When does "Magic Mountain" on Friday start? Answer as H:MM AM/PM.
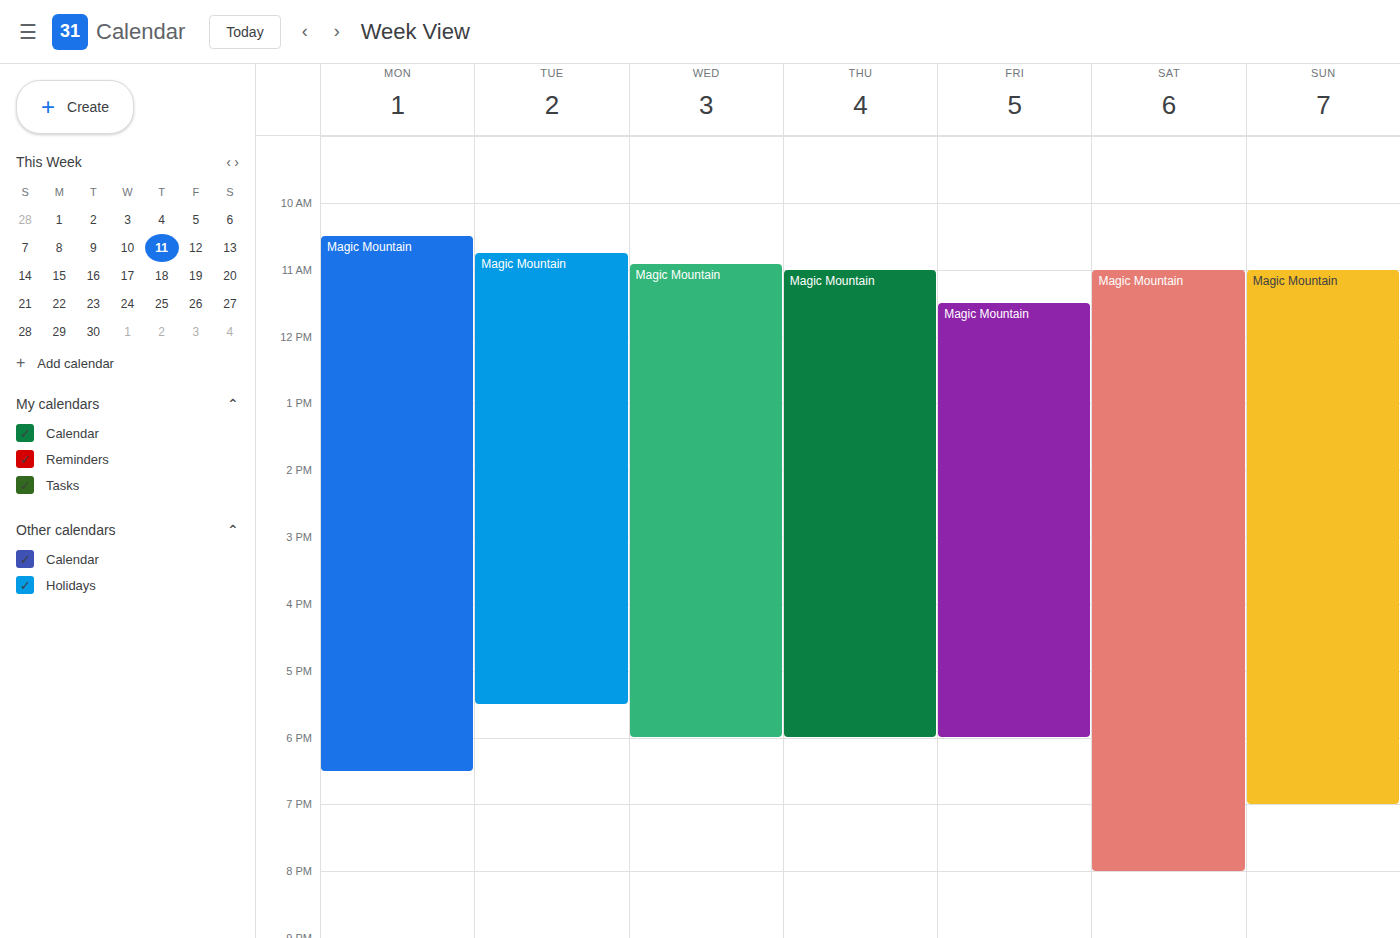
11:30 AM